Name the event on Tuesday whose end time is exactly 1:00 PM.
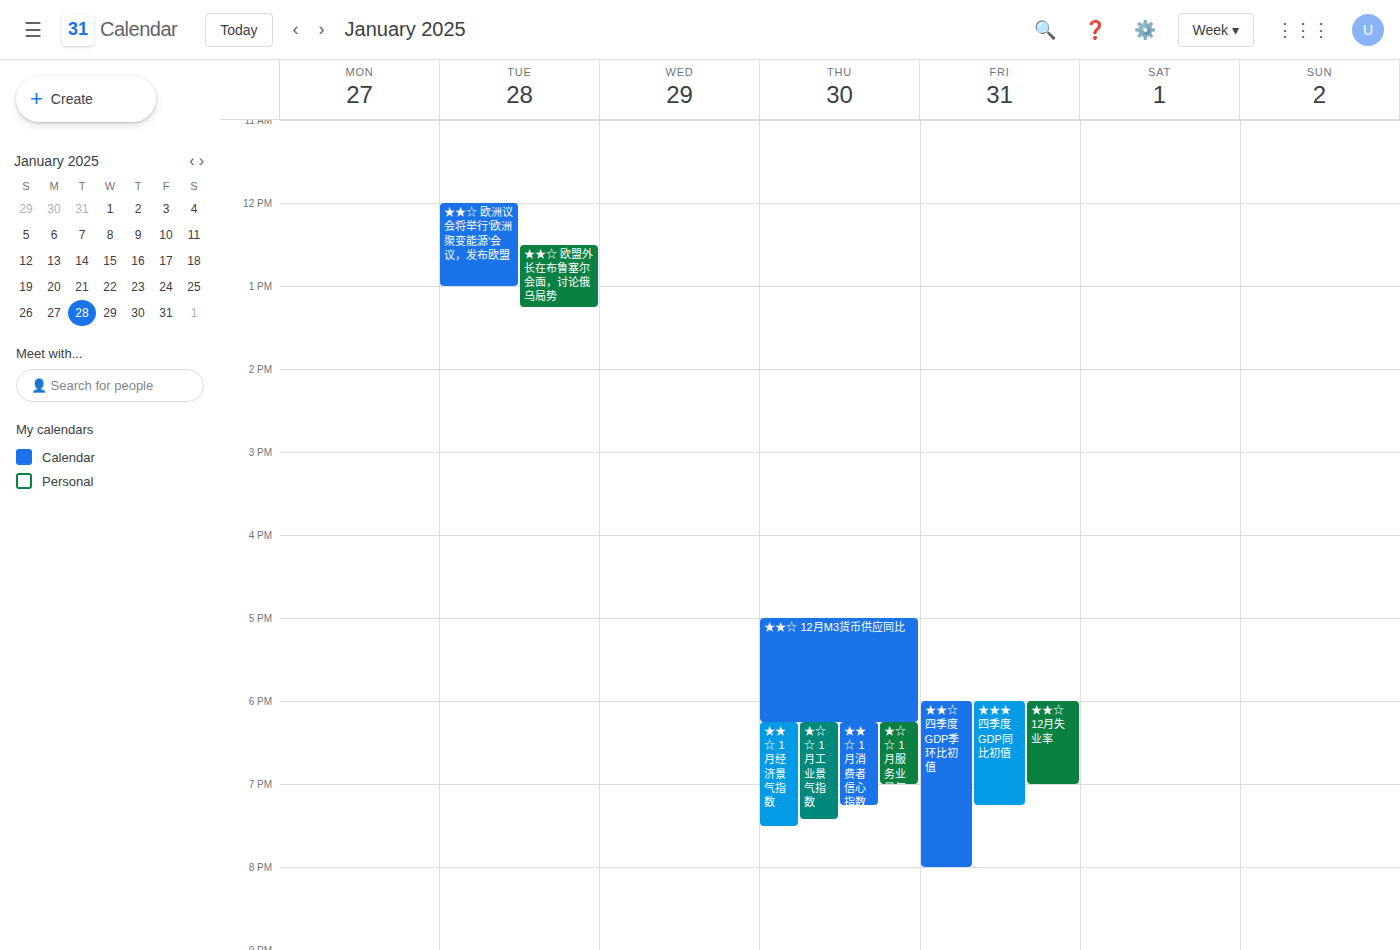
"★★☆ 欧洲议会将举行'欧洲聚变能源'会议，发布欧盟"